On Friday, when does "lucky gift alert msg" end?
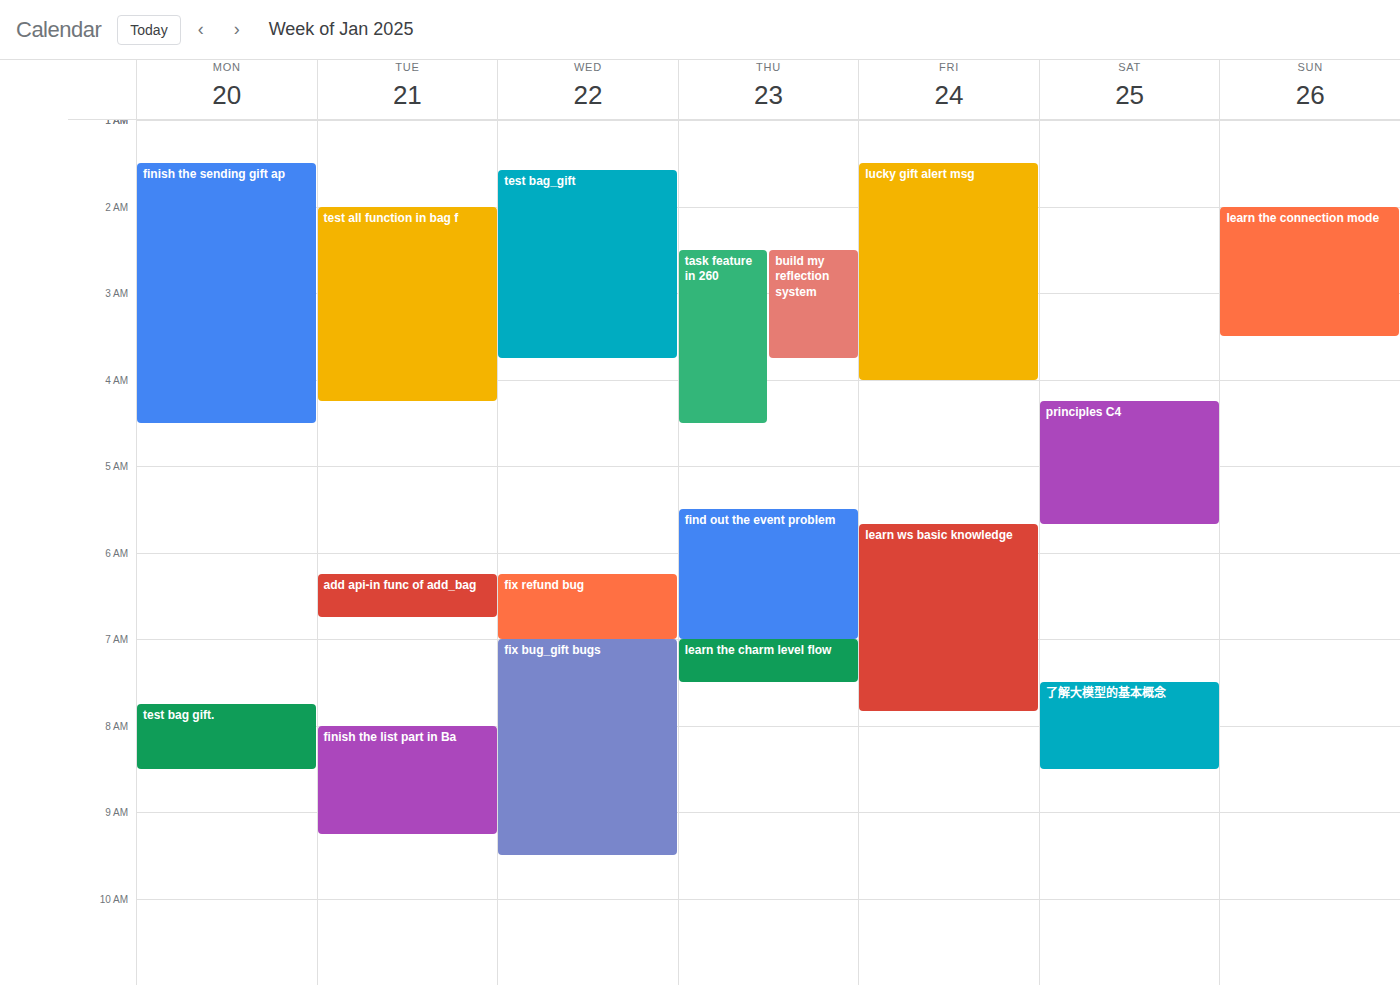
04:00